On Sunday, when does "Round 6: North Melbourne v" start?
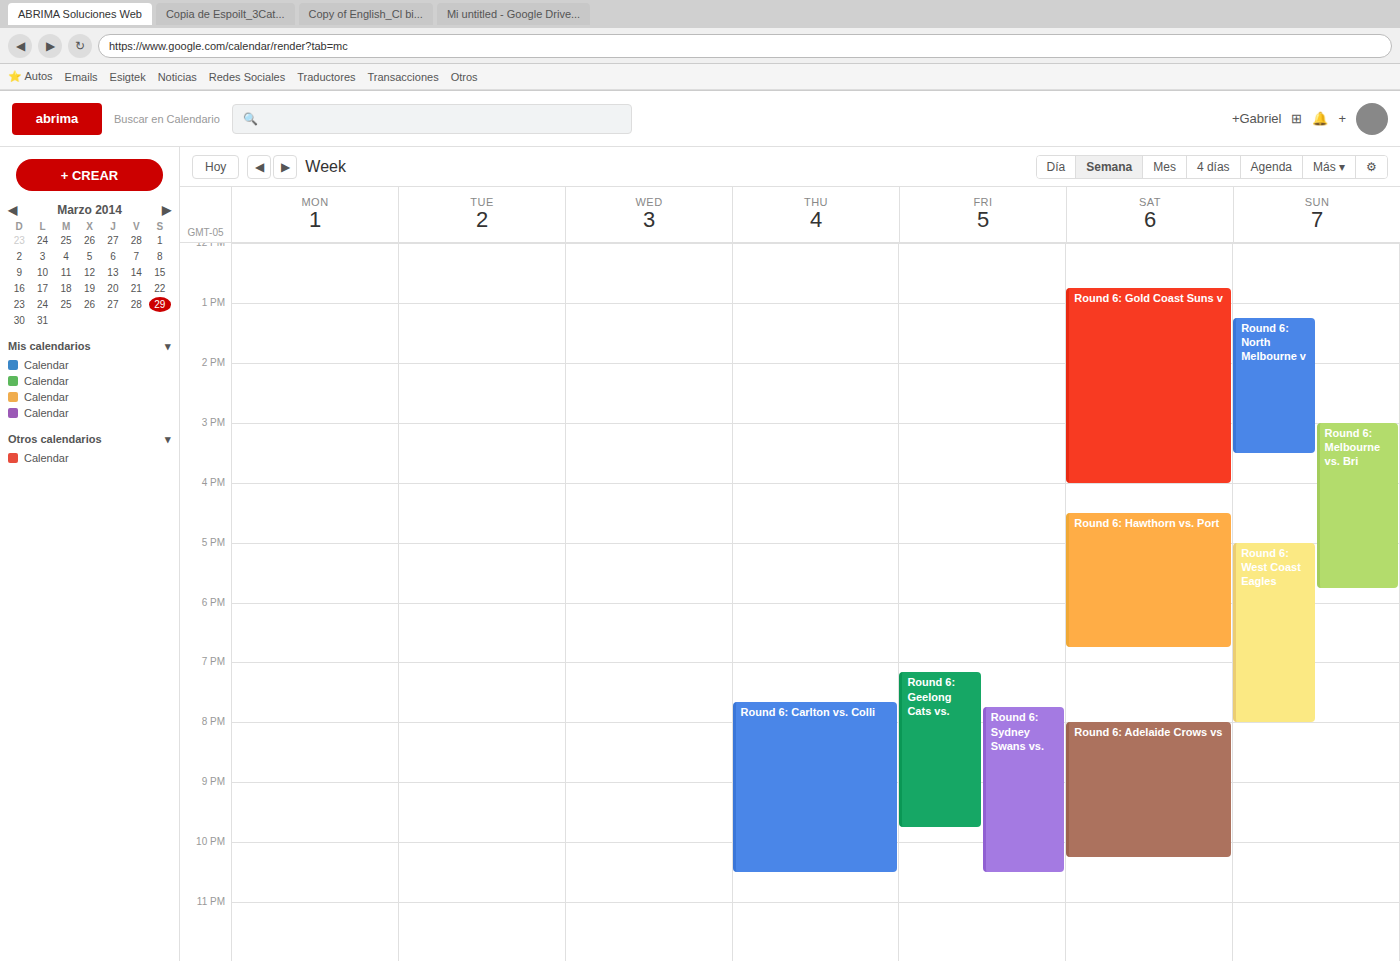
1:15 PM